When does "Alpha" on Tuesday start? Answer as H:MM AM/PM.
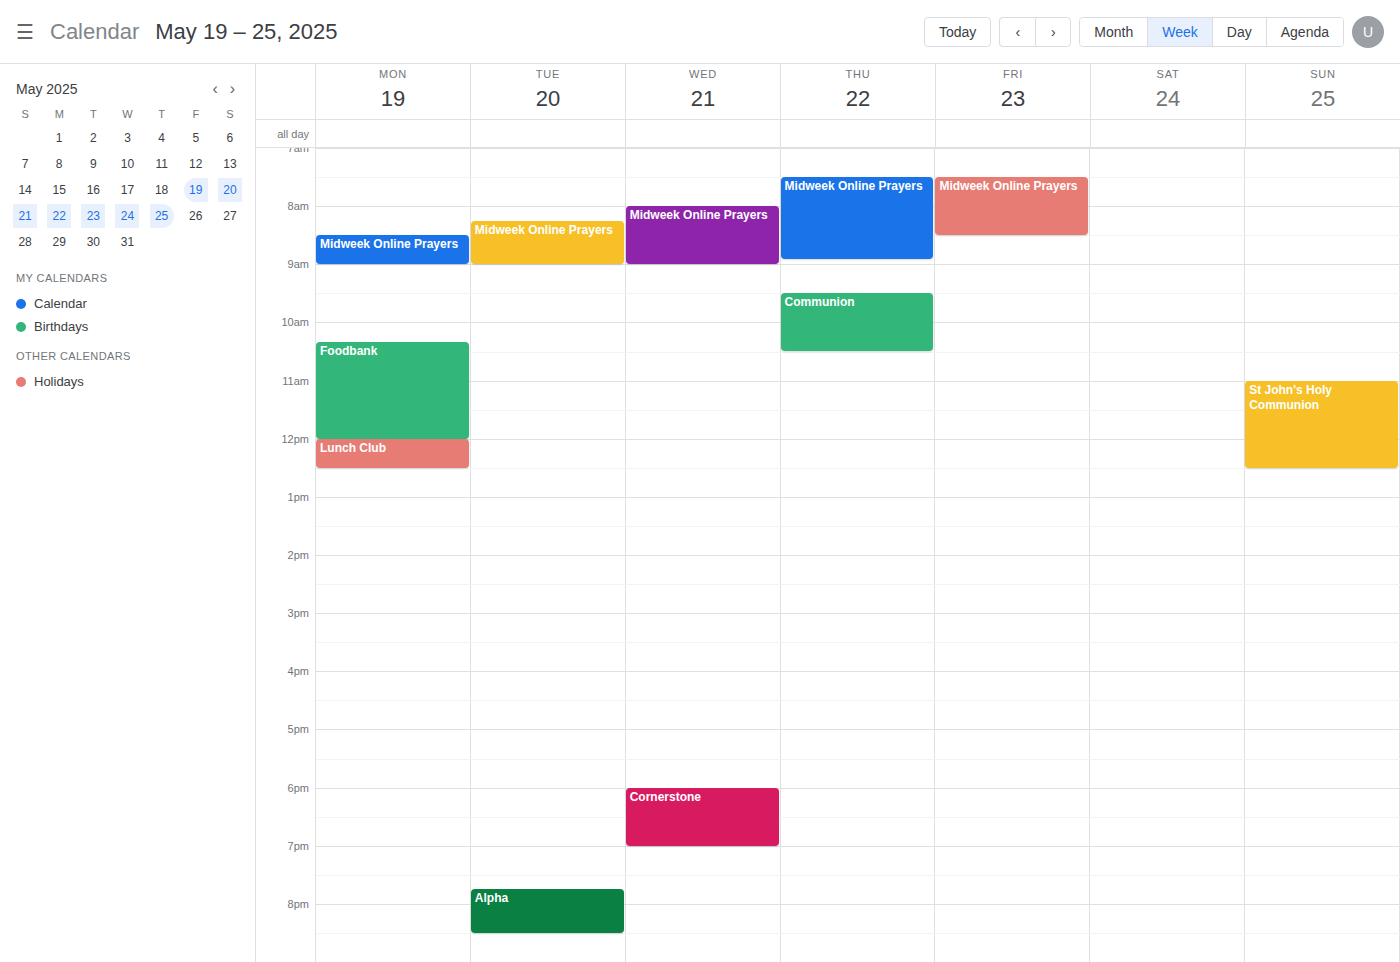
7:45 PM